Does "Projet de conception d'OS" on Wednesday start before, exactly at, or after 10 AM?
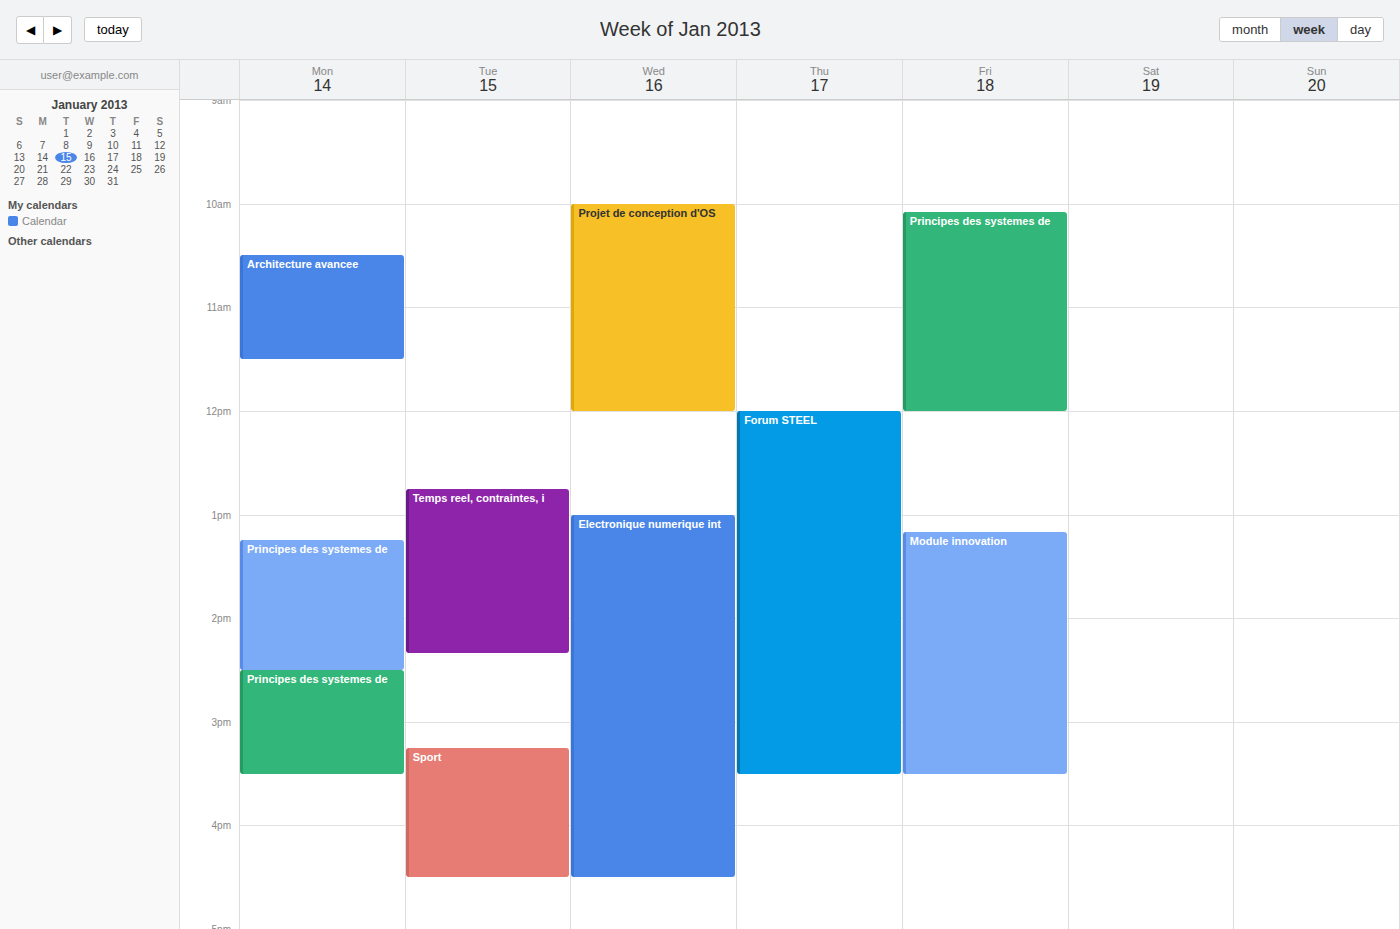
10:00 AM -- exactly at 10 AM, on the 10 AM line.